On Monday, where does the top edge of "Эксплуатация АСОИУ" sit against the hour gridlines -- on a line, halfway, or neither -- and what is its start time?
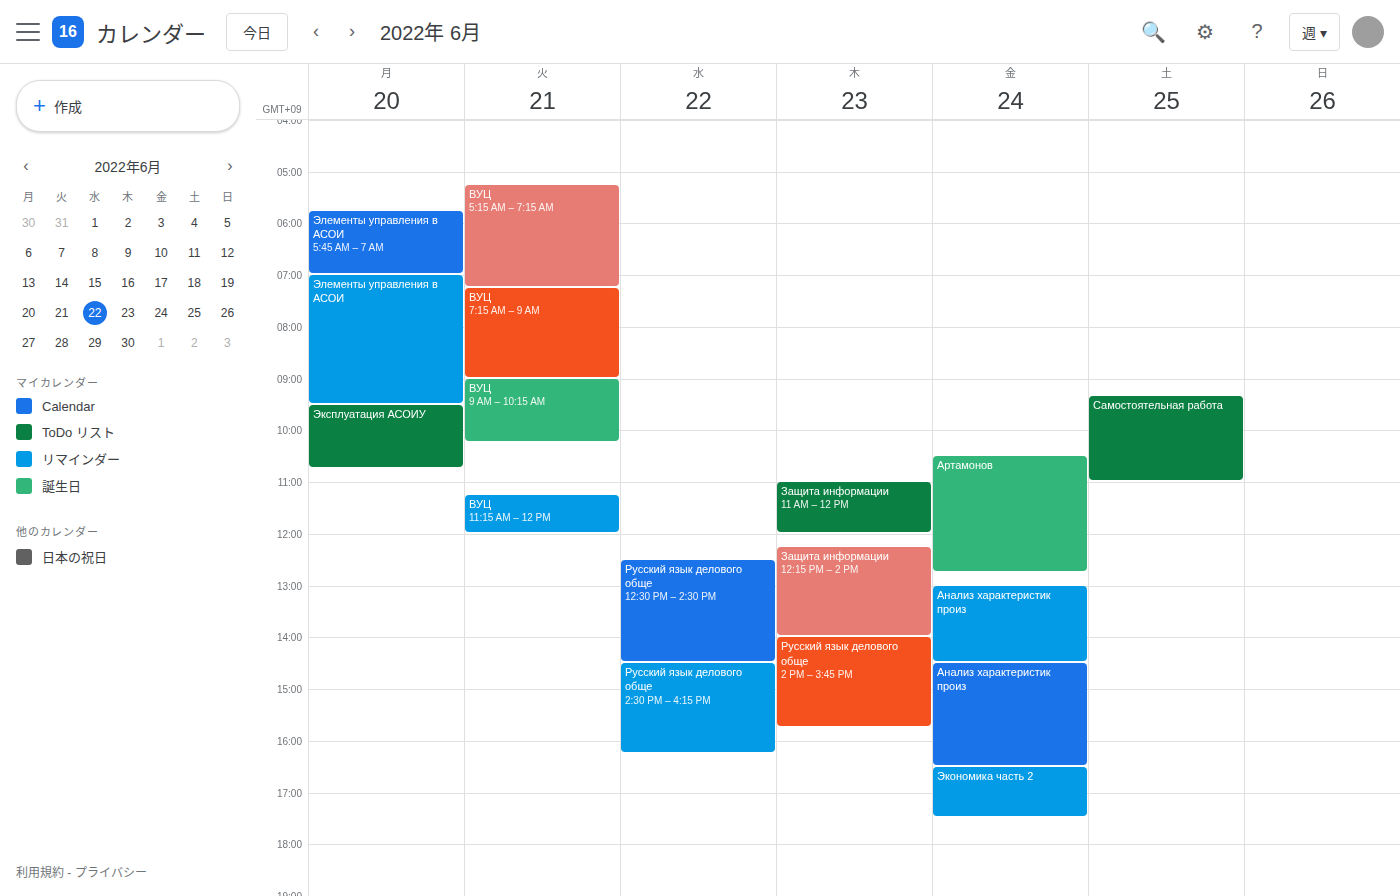
9:30 AM -- halfway between the 9 AM and 10 AM lines.